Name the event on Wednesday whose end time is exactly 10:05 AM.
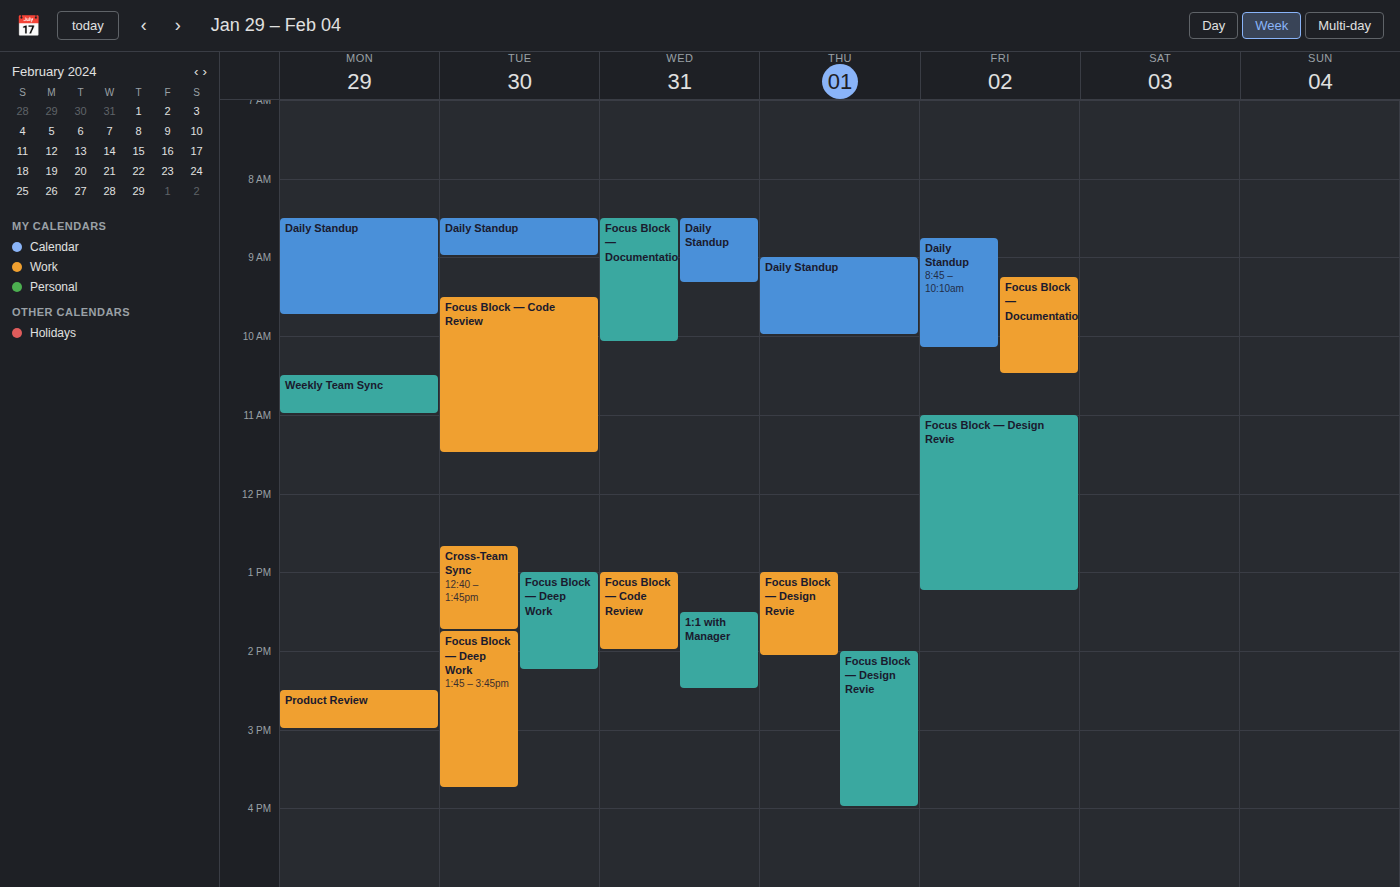
"Focus Block — Documentatio"